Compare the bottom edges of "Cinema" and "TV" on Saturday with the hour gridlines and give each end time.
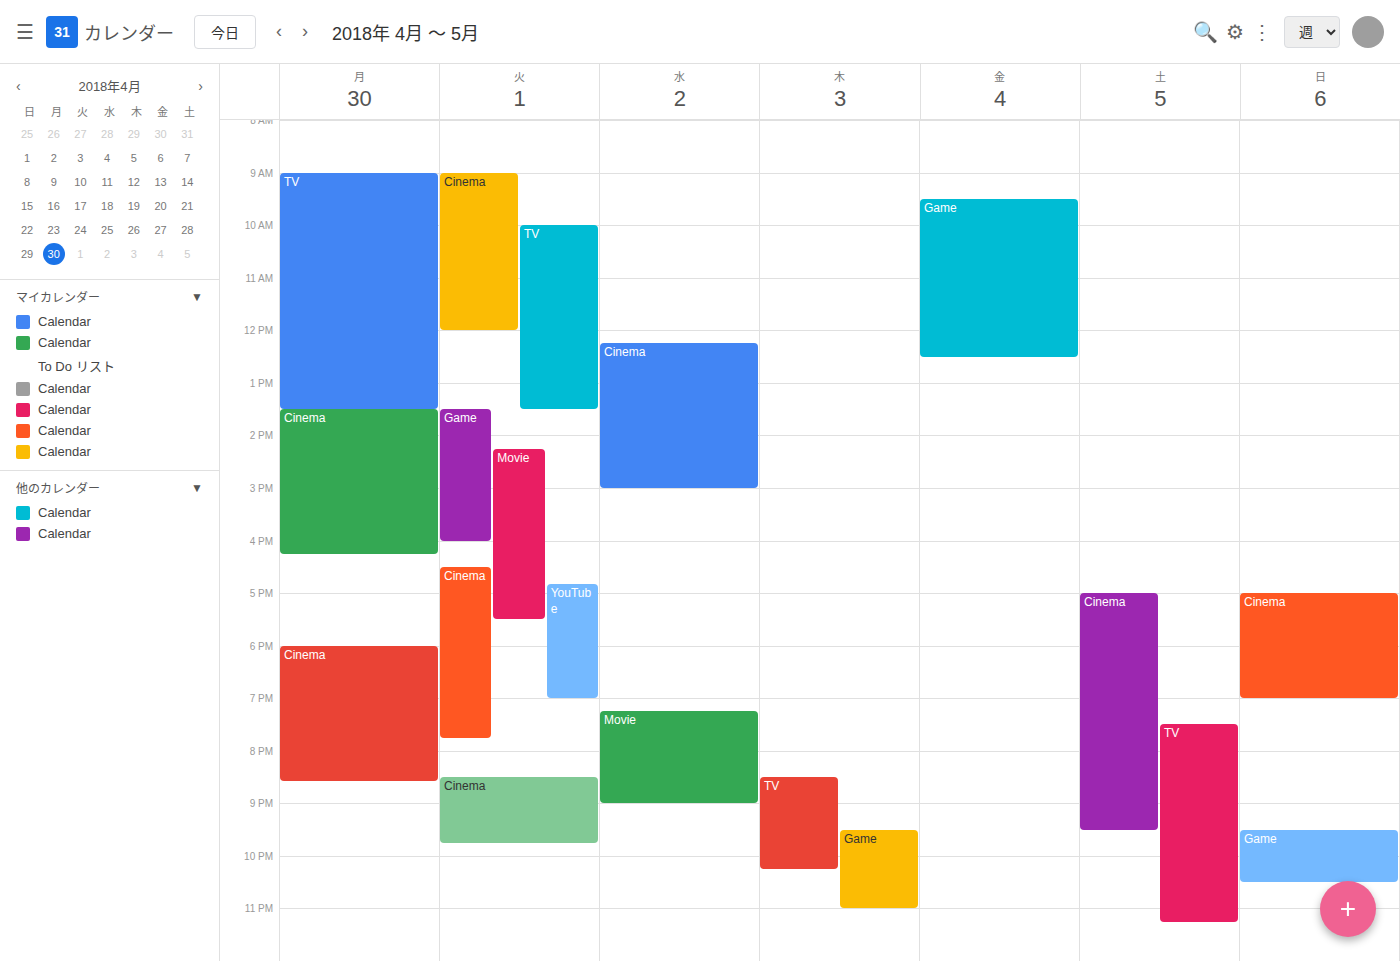
"Cinema": 9:30 PM, halfway between the 9 PM and 10 PM lines. "TV": 11:15 PM, neither: a quarter of the way from the 11 PM line to the 12 AM line.